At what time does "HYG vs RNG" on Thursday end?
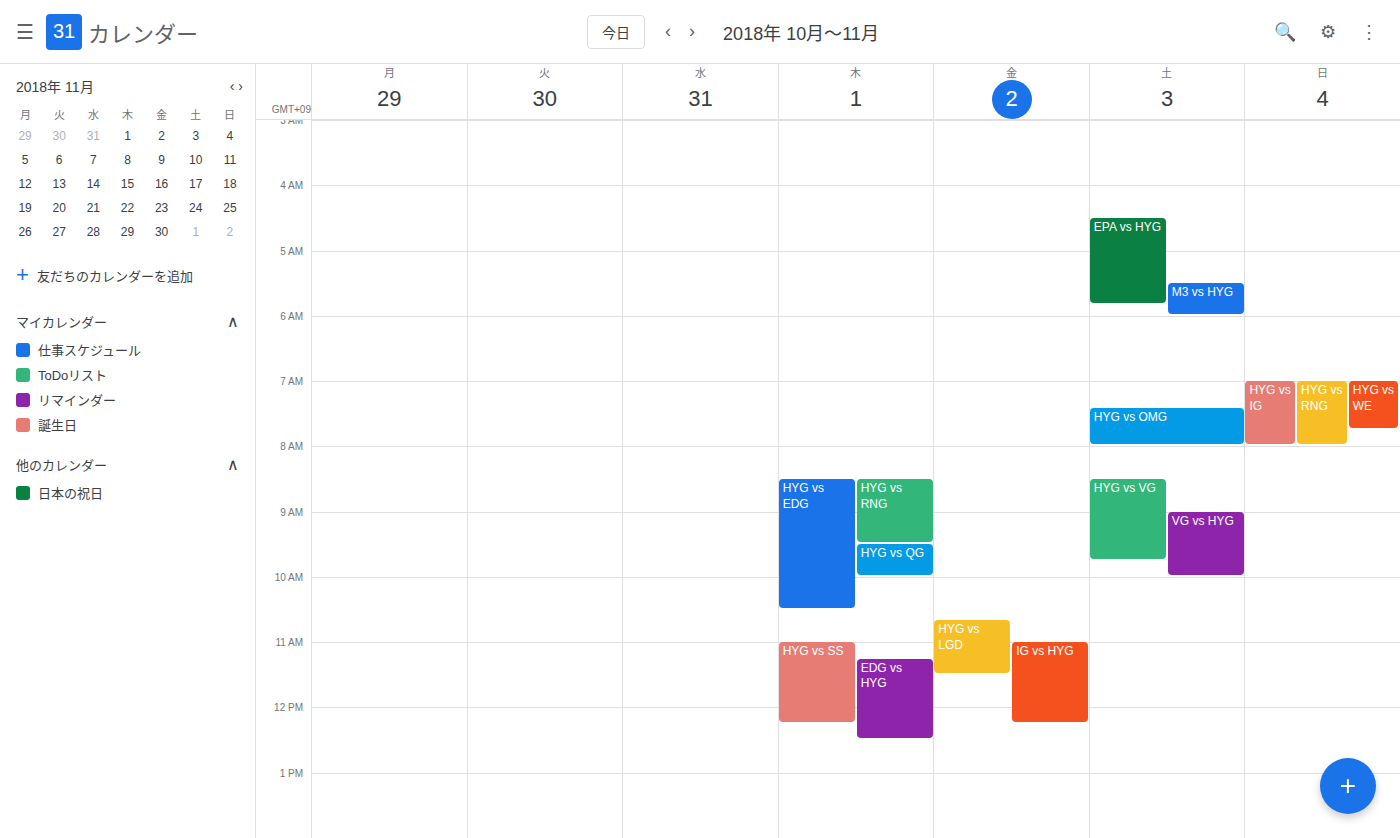
9:30 AM